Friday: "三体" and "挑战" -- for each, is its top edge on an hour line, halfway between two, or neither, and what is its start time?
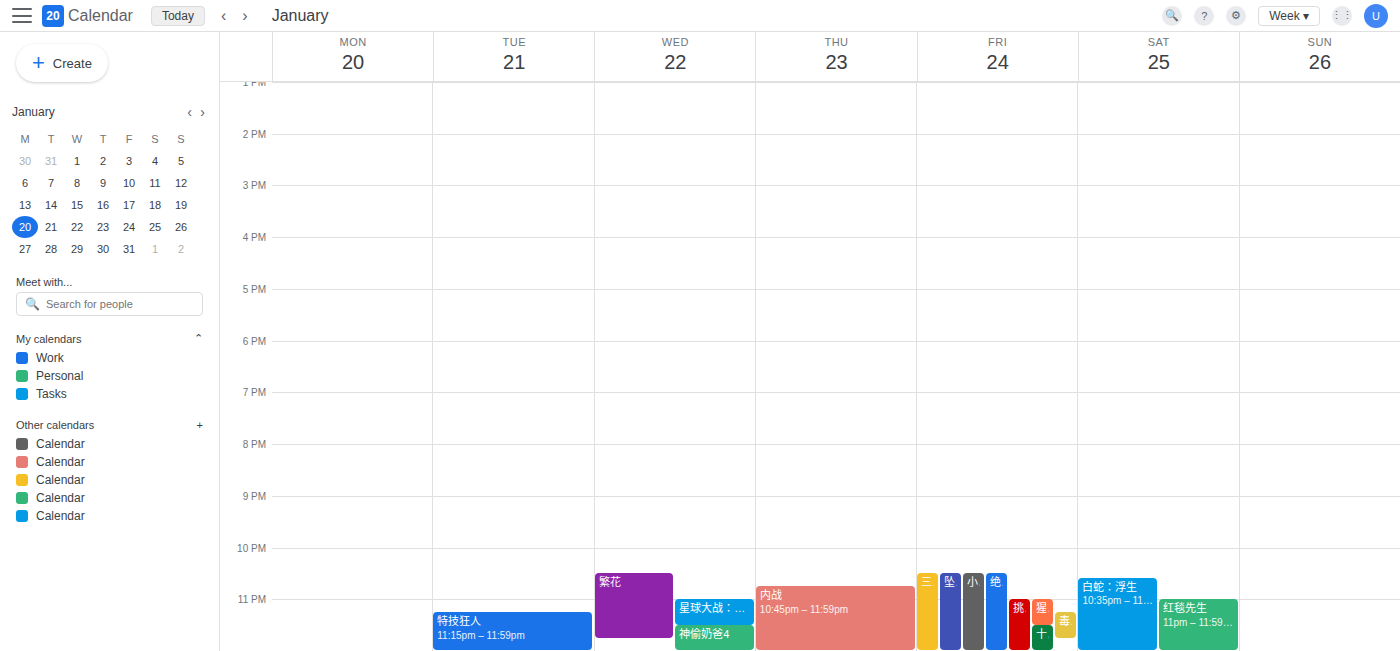
"三体": 10:30 PM, halfway between the 10 PM and 11 PM lines. "挑战": 11:00 PM, exactly on the 11 PM line.